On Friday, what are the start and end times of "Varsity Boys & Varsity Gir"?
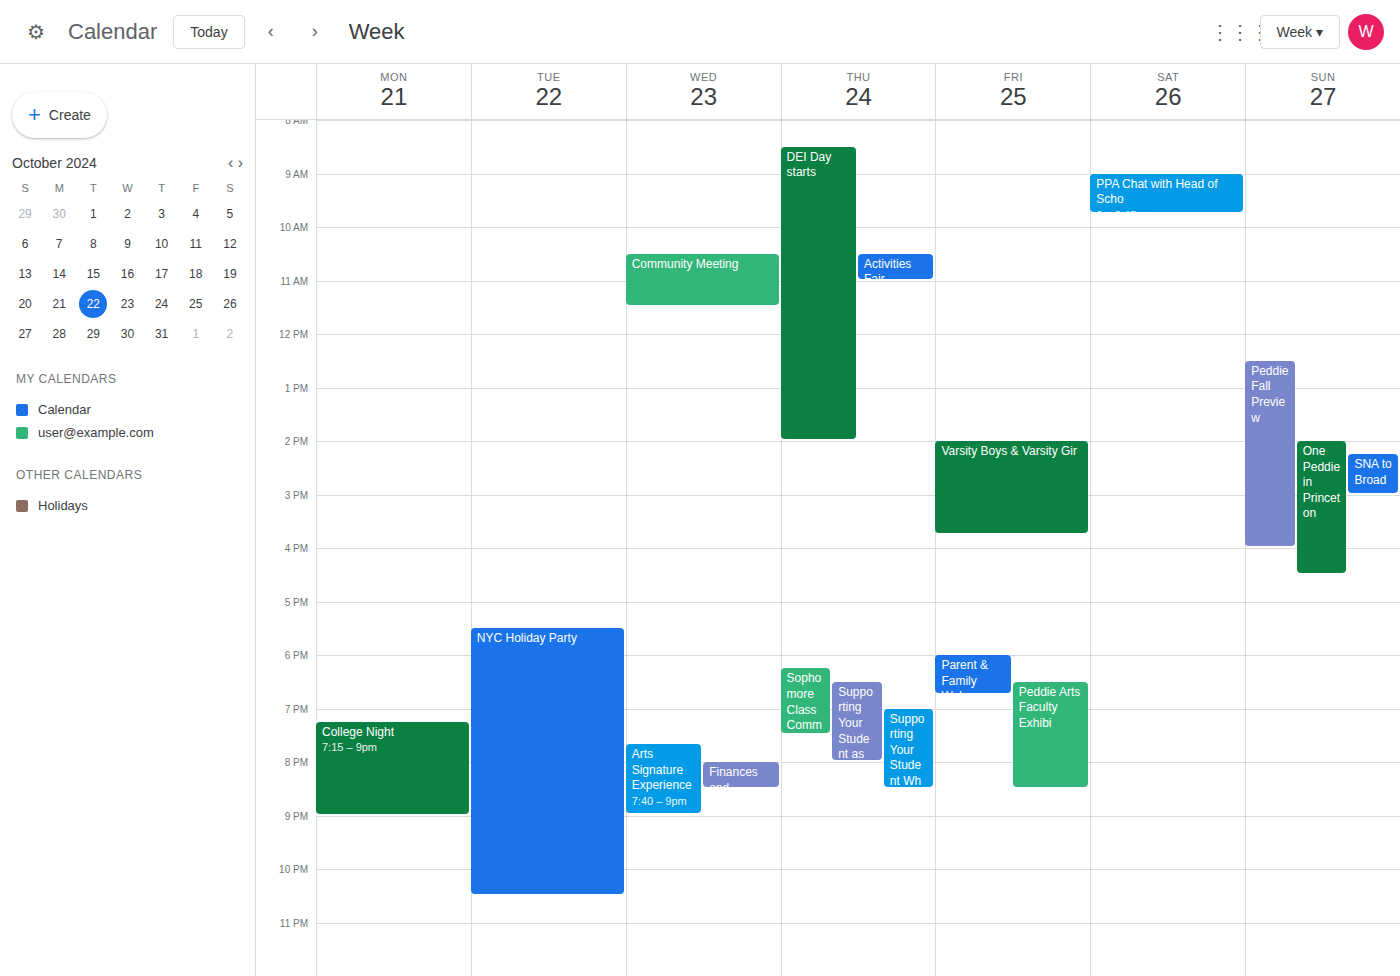
2:00 PM to 3:45 PM